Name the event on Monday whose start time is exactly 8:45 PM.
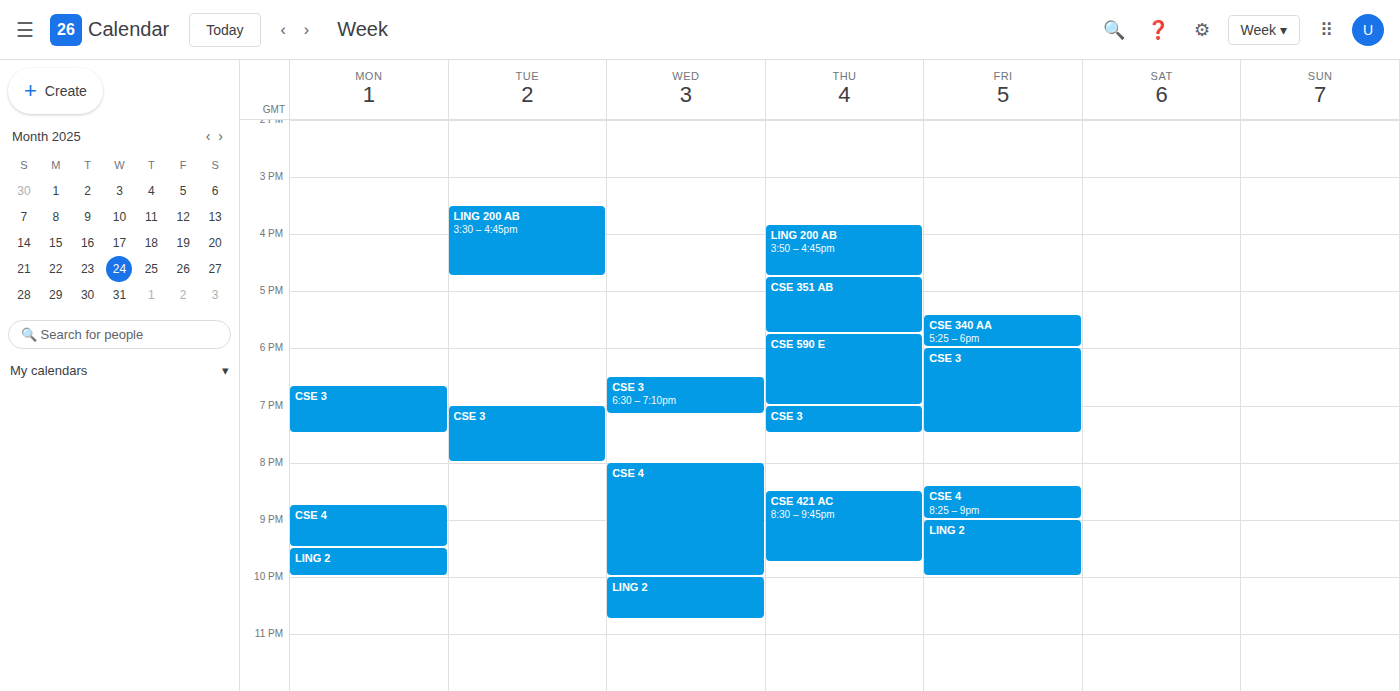
"CSE 4"